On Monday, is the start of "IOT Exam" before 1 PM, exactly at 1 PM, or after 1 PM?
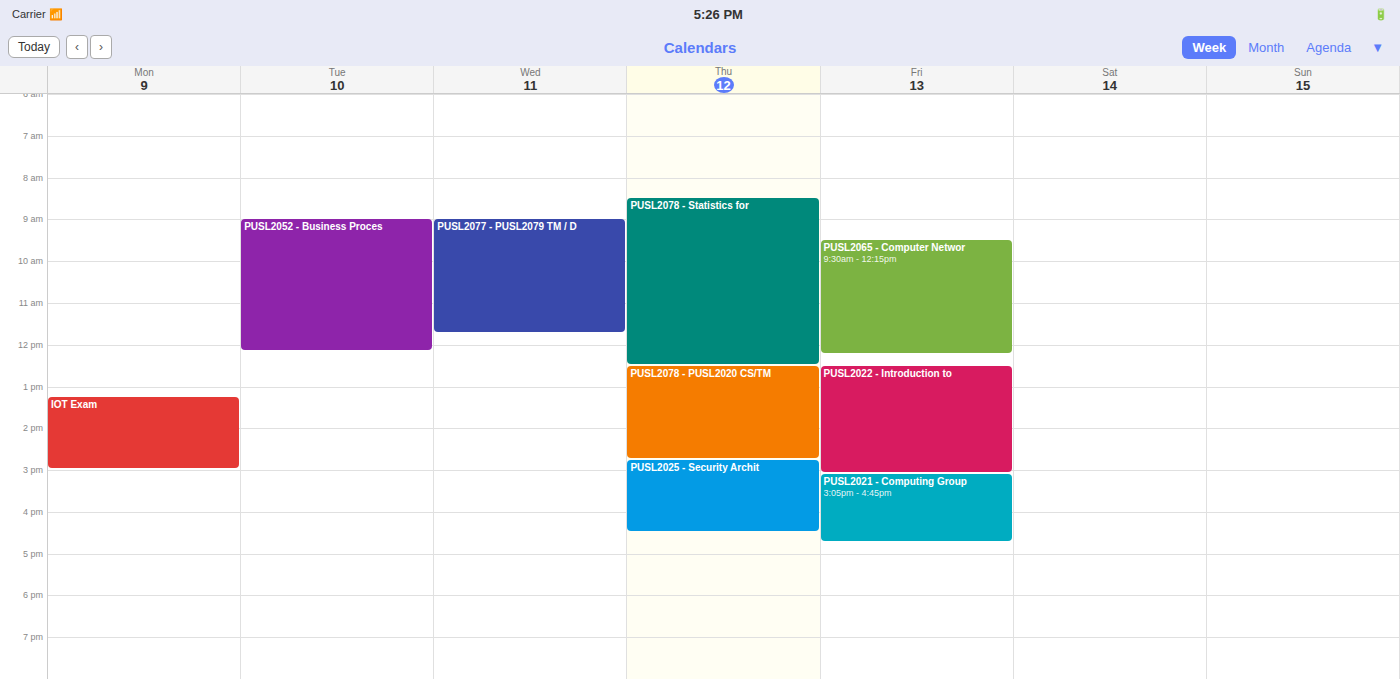
1:15 PM -- after 1 PM, 15 minutes below the 1 PM line.